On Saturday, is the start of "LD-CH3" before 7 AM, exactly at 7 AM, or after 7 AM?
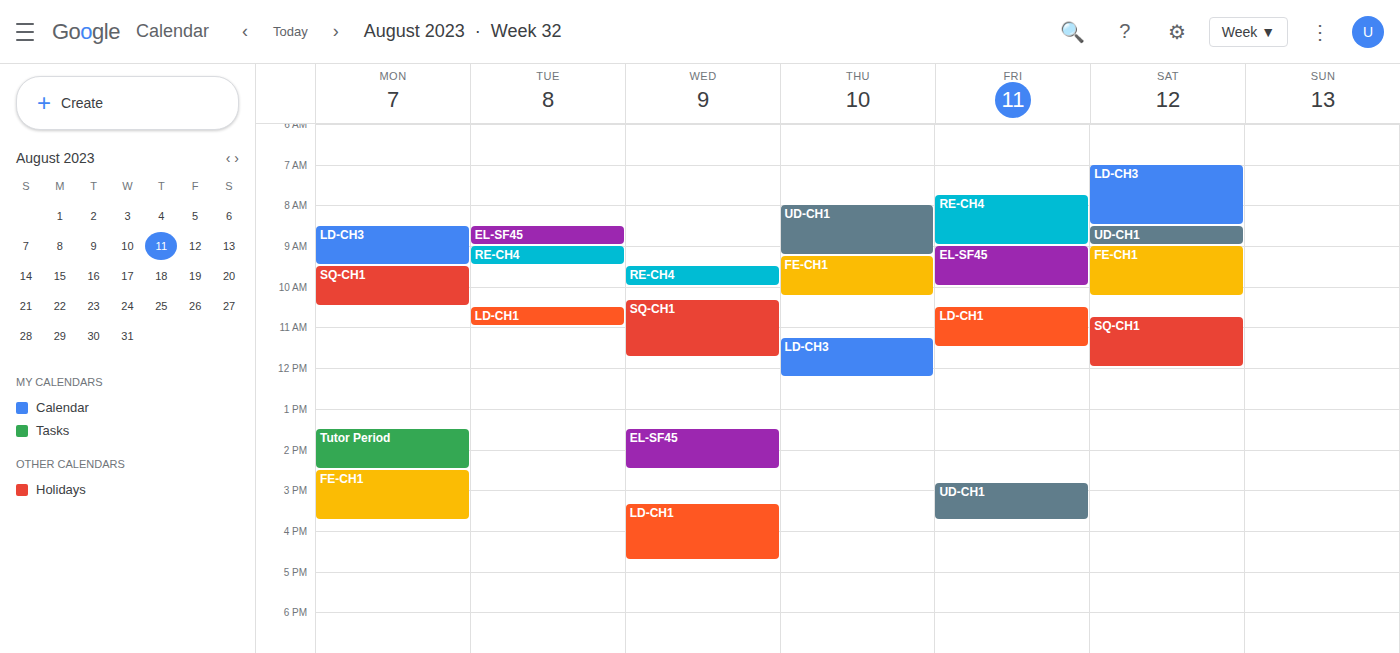
7:00 AM -- exactly at 7 AM, on the 7 AM line.